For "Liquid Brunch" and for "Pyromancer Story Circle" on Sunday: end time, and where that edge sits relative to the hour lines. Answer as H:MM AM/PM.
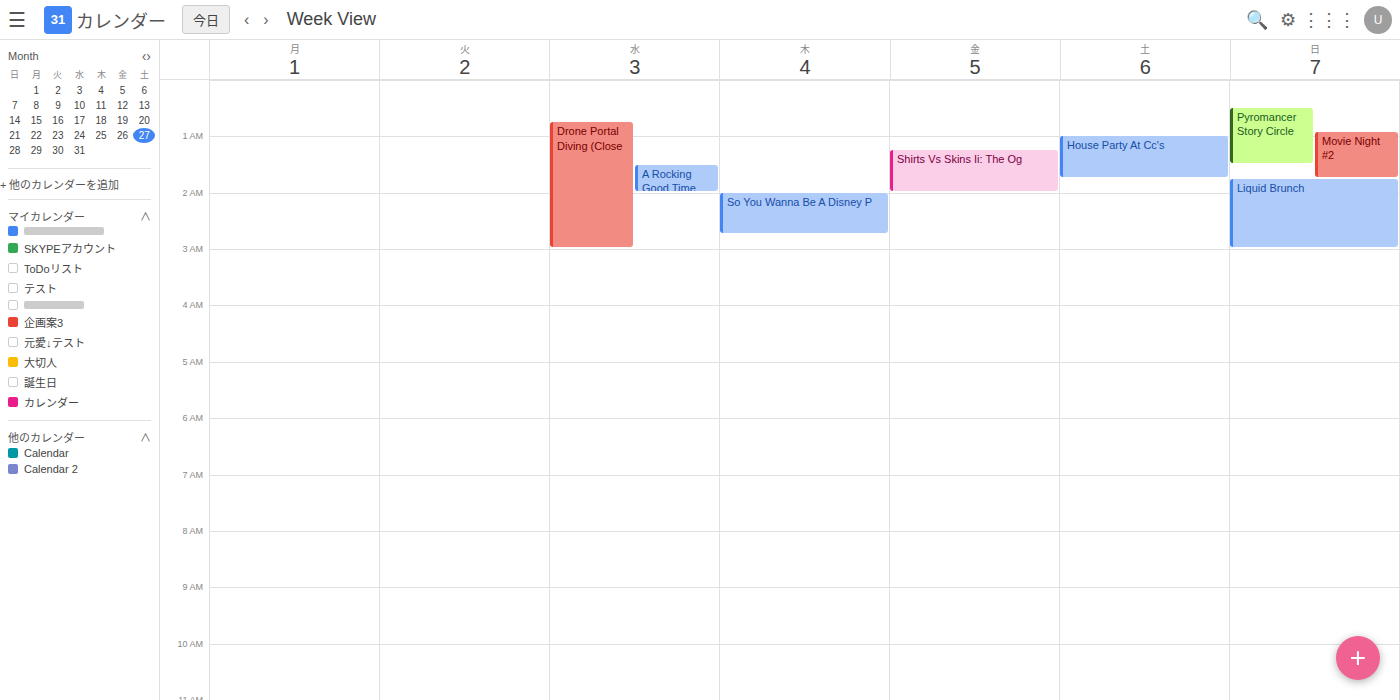
"Liquid Brunch": 3:00 AM, exactly on the 3 AM line. "Pyromancer Story Circle": 1:30 AM, halfway between the 1 AM and 2 AM lines.